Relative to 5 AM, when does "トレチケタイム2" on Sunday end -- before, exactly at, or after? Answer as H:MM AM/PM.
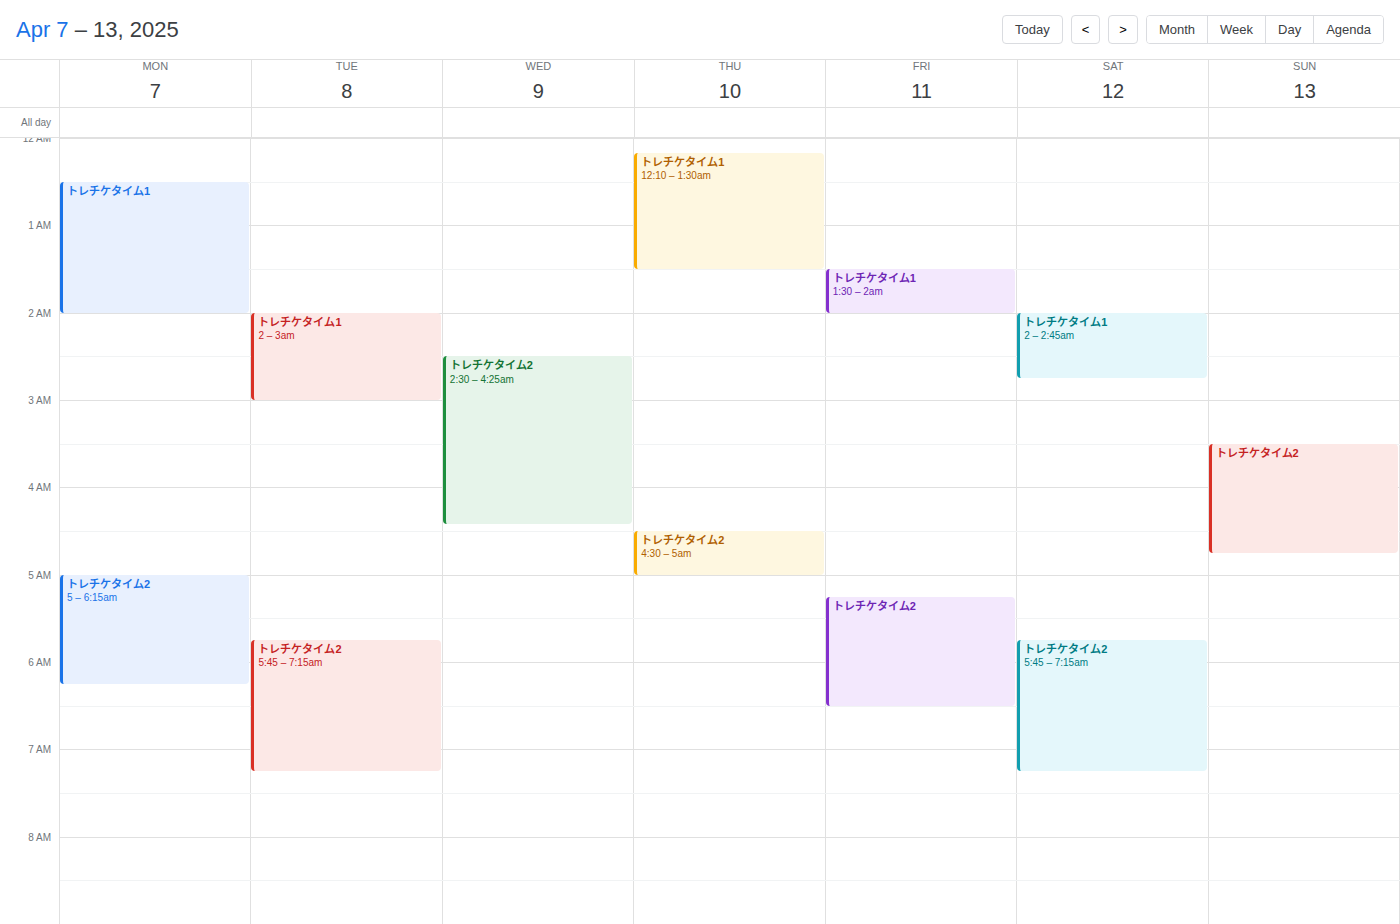
4:45 AM -- before 5 AM, 15 minutes above the 5 AM line.